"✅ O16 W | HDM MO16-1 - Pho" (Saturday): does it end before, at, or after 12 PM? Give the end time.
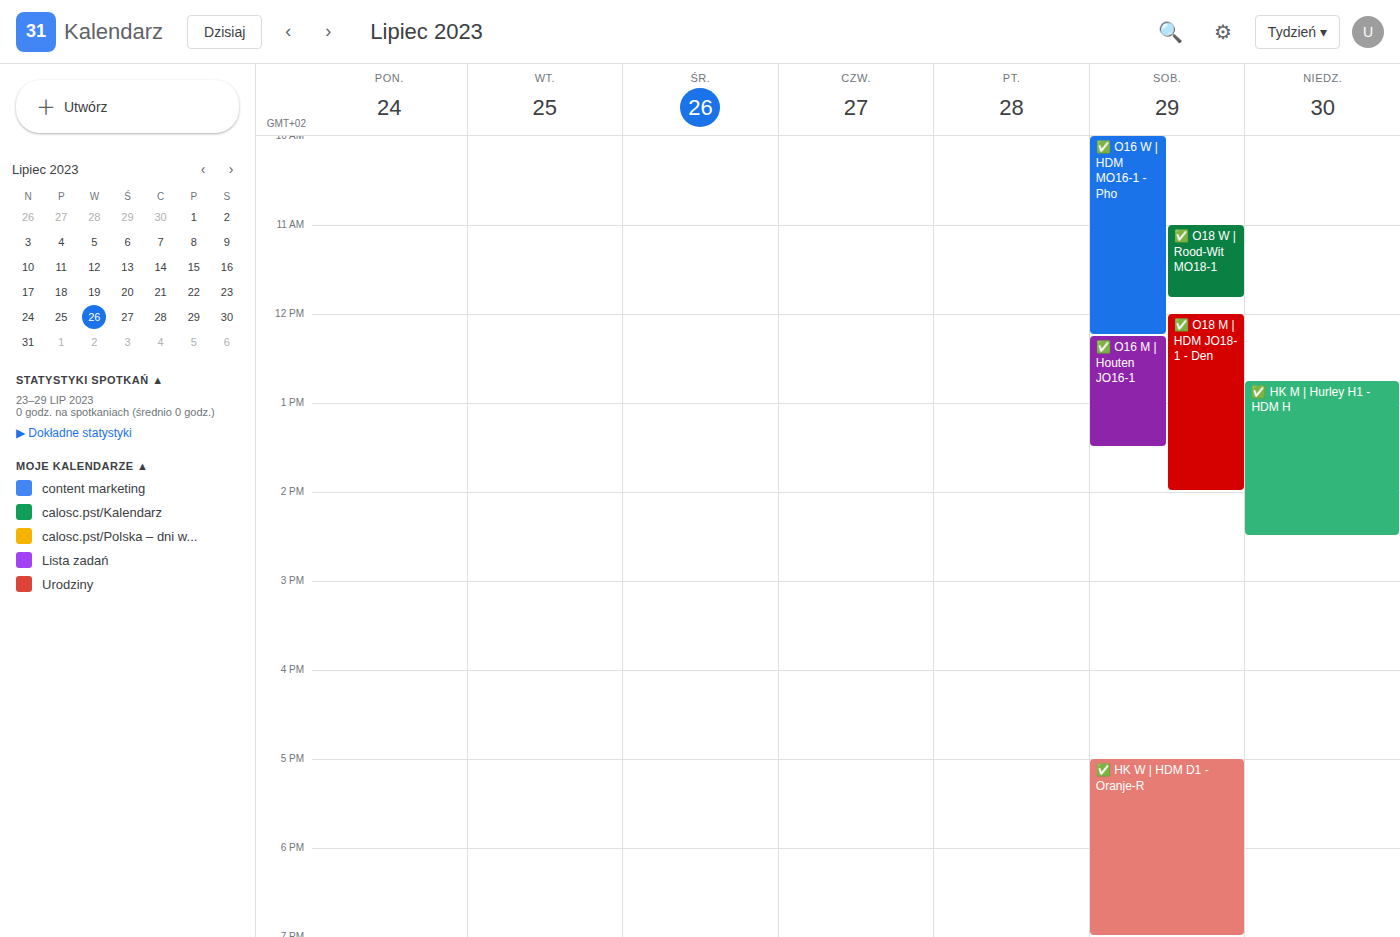
12:15 PM -- after 12 PM, 15 minutes below the 12 PM line.